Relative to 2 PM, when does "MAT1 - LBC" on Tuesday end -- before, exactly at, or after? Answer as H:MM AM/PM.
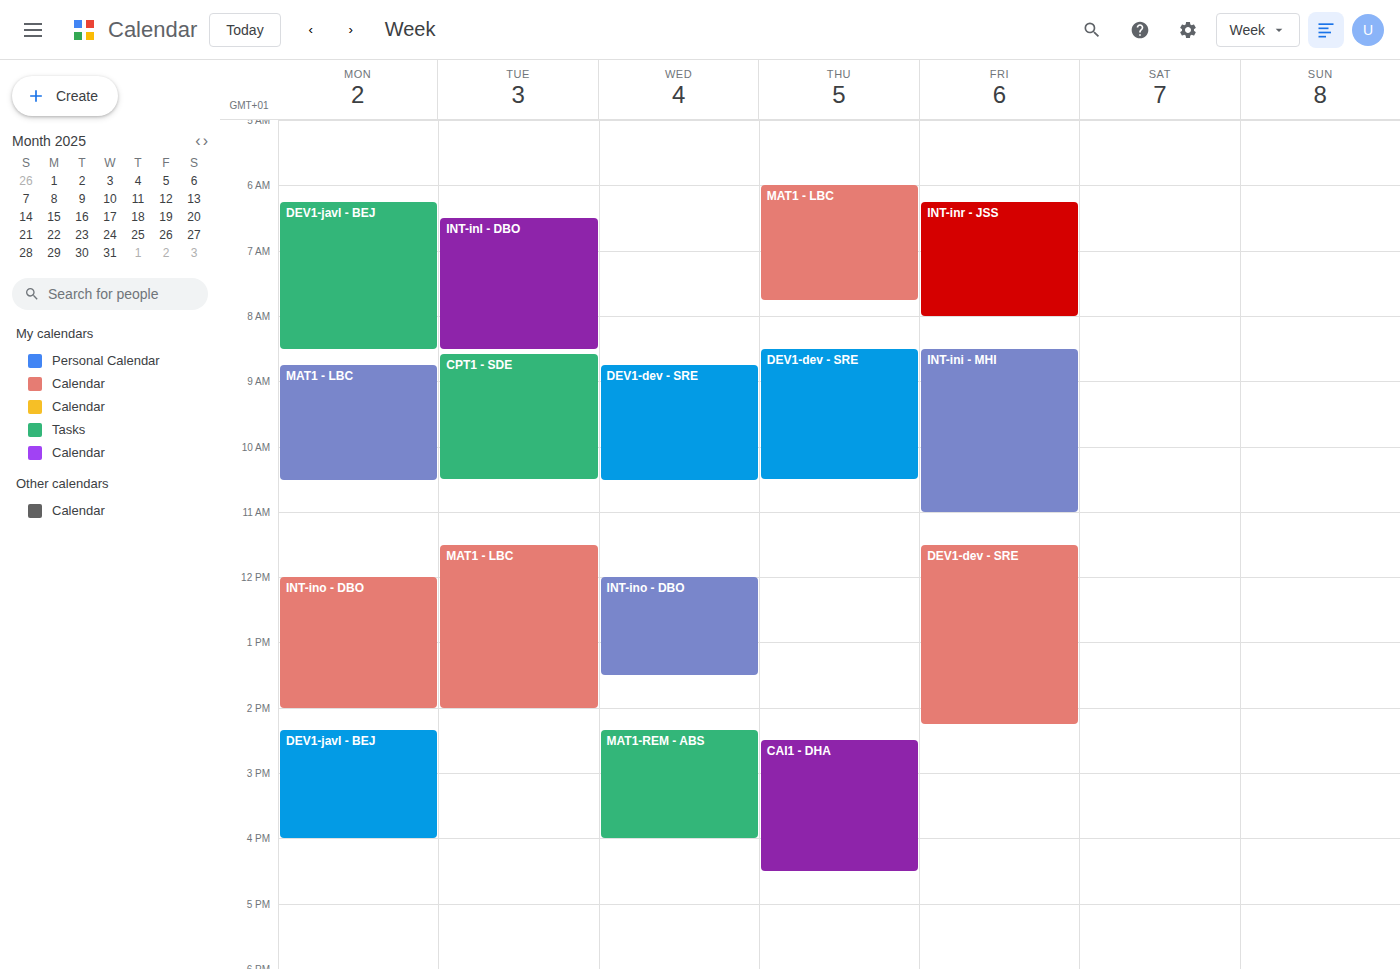
2:00 PM -- exactly at 2 PM, on the 2 PM line.